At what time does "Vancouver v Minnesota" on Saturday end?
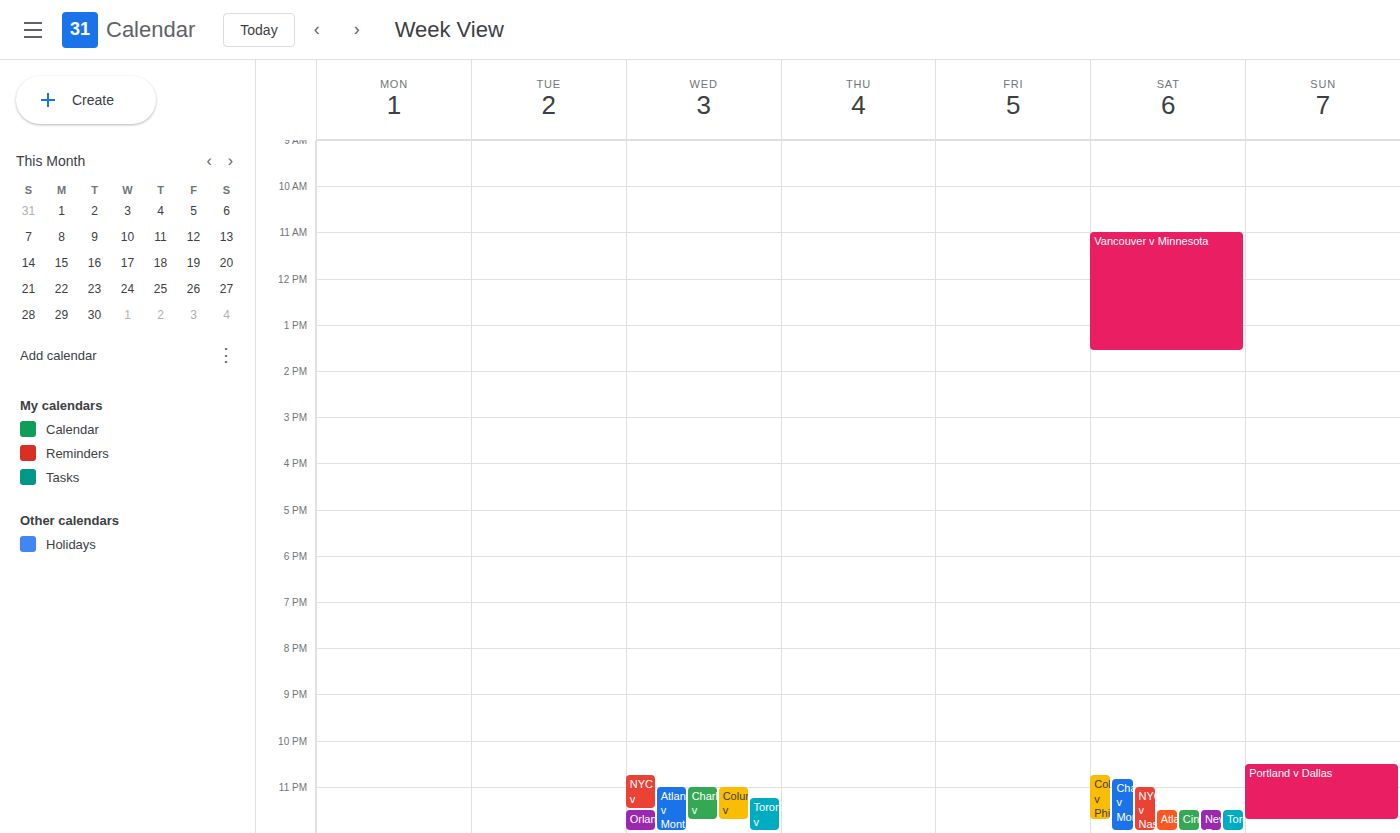
1:35 PM